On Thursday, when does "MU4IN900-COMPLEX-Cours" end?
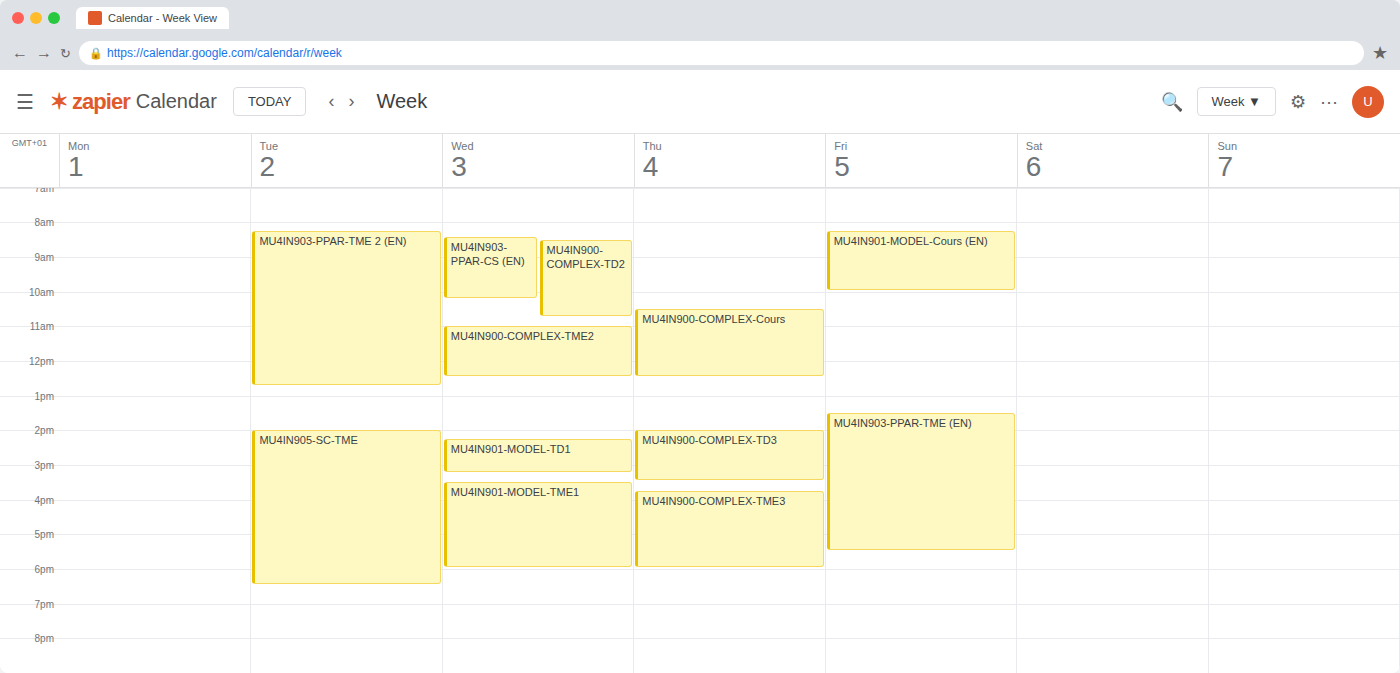
12:30 PM